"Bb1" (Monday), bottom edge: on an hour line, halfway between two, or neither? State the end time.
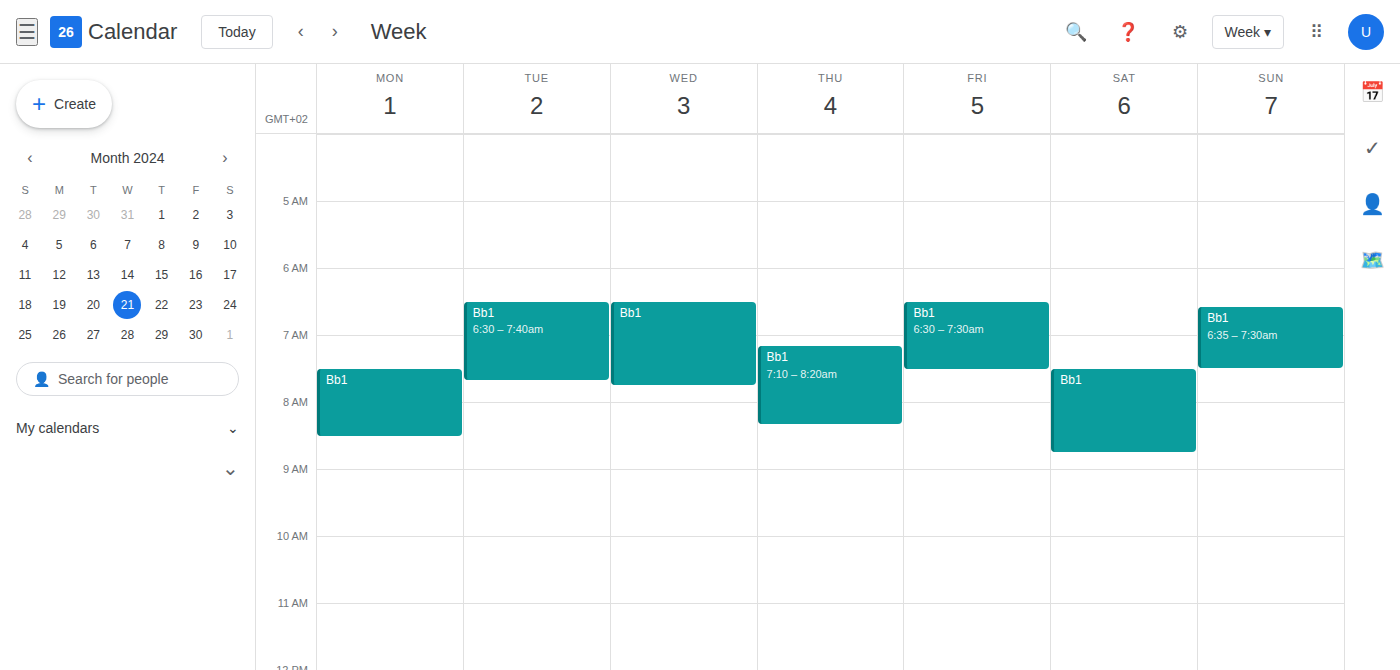
8:30 AM -- halfway between the 8 AM and 9 AM lines.